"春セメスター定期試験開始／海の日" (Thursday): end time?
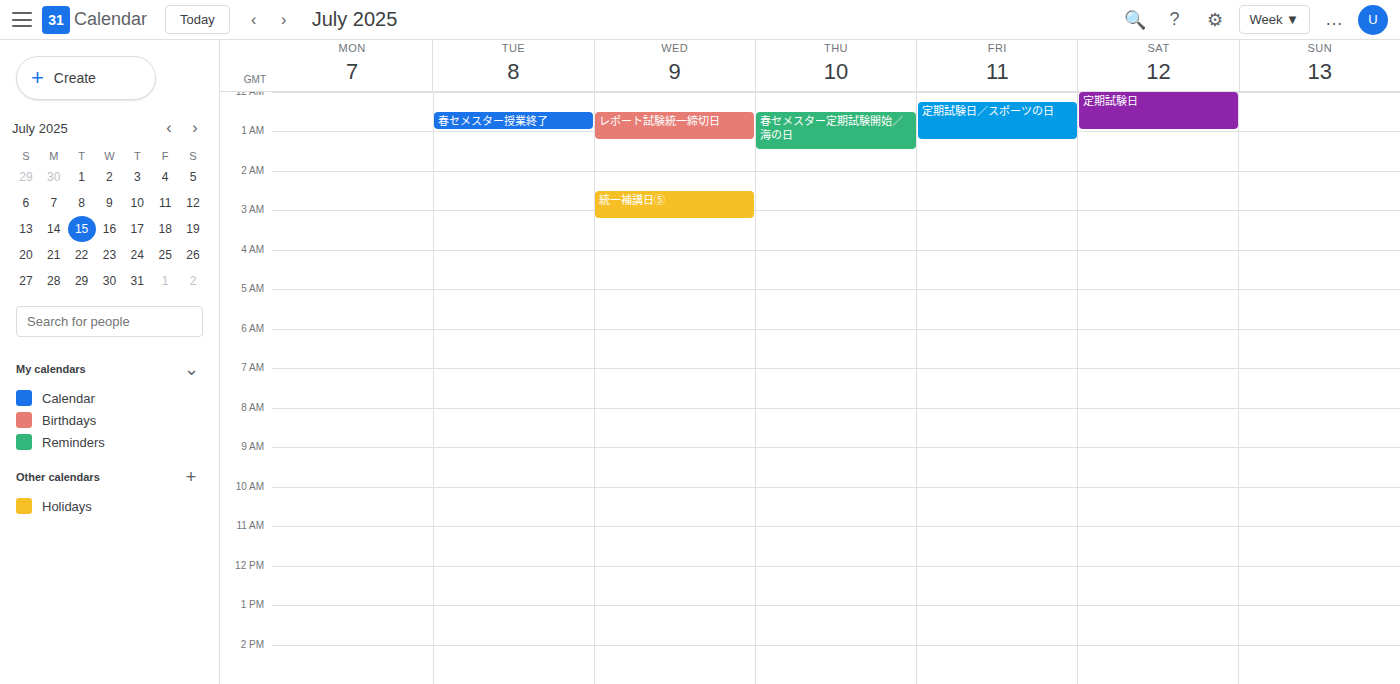
01:30